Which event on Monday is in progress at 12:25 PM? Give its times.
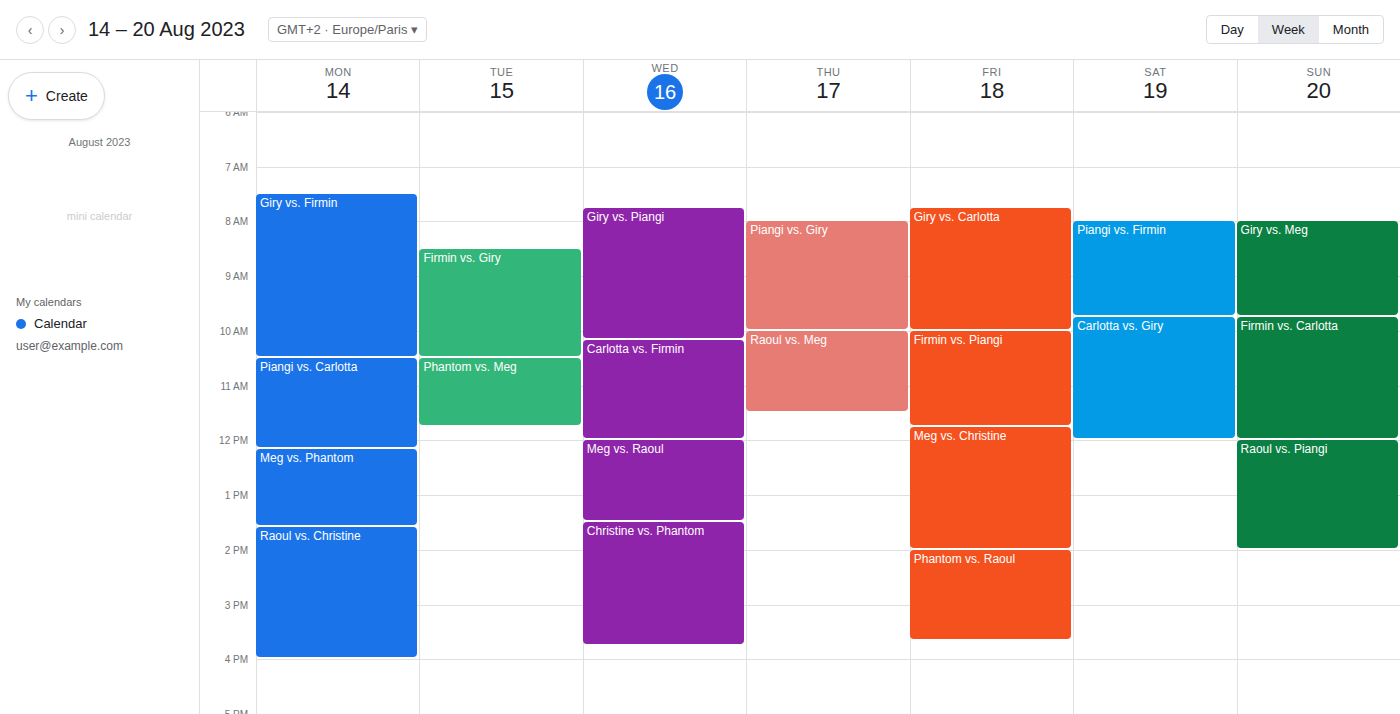
"Meg vs. Phantom", 12:10 PM to 1:35 PM